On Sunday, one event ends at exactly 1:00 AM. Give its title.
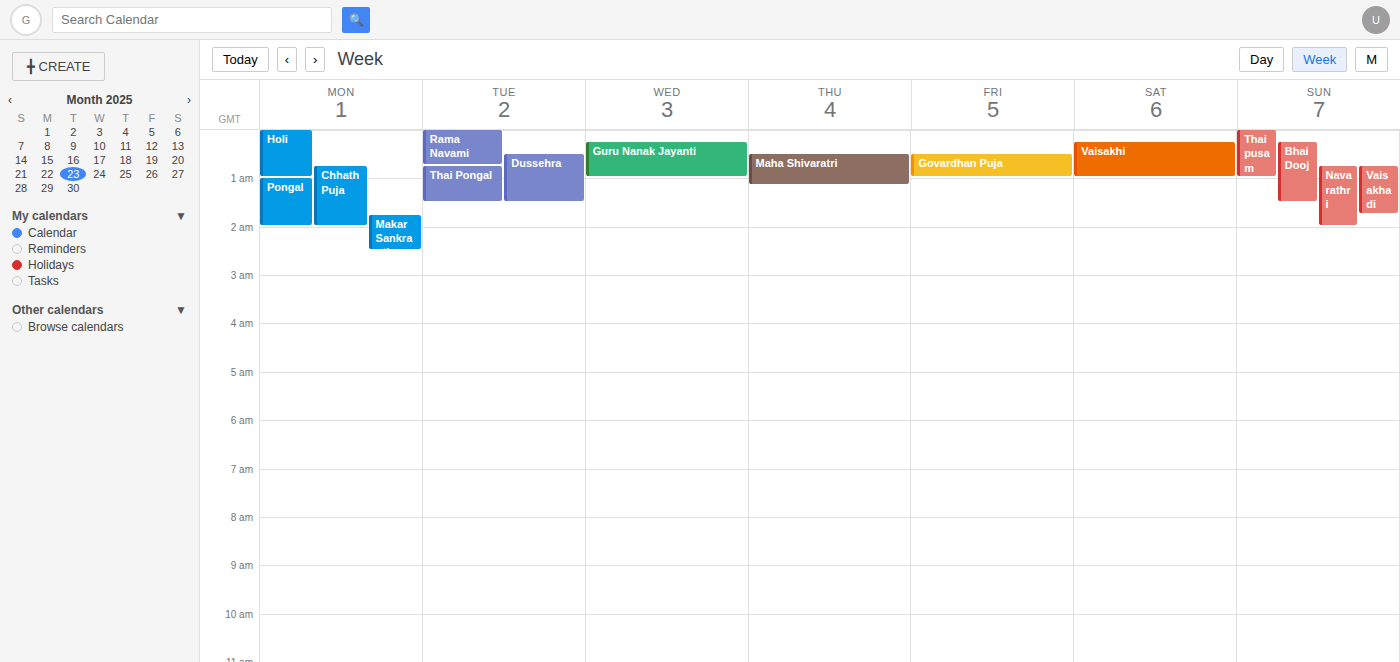
"Thaipusam"